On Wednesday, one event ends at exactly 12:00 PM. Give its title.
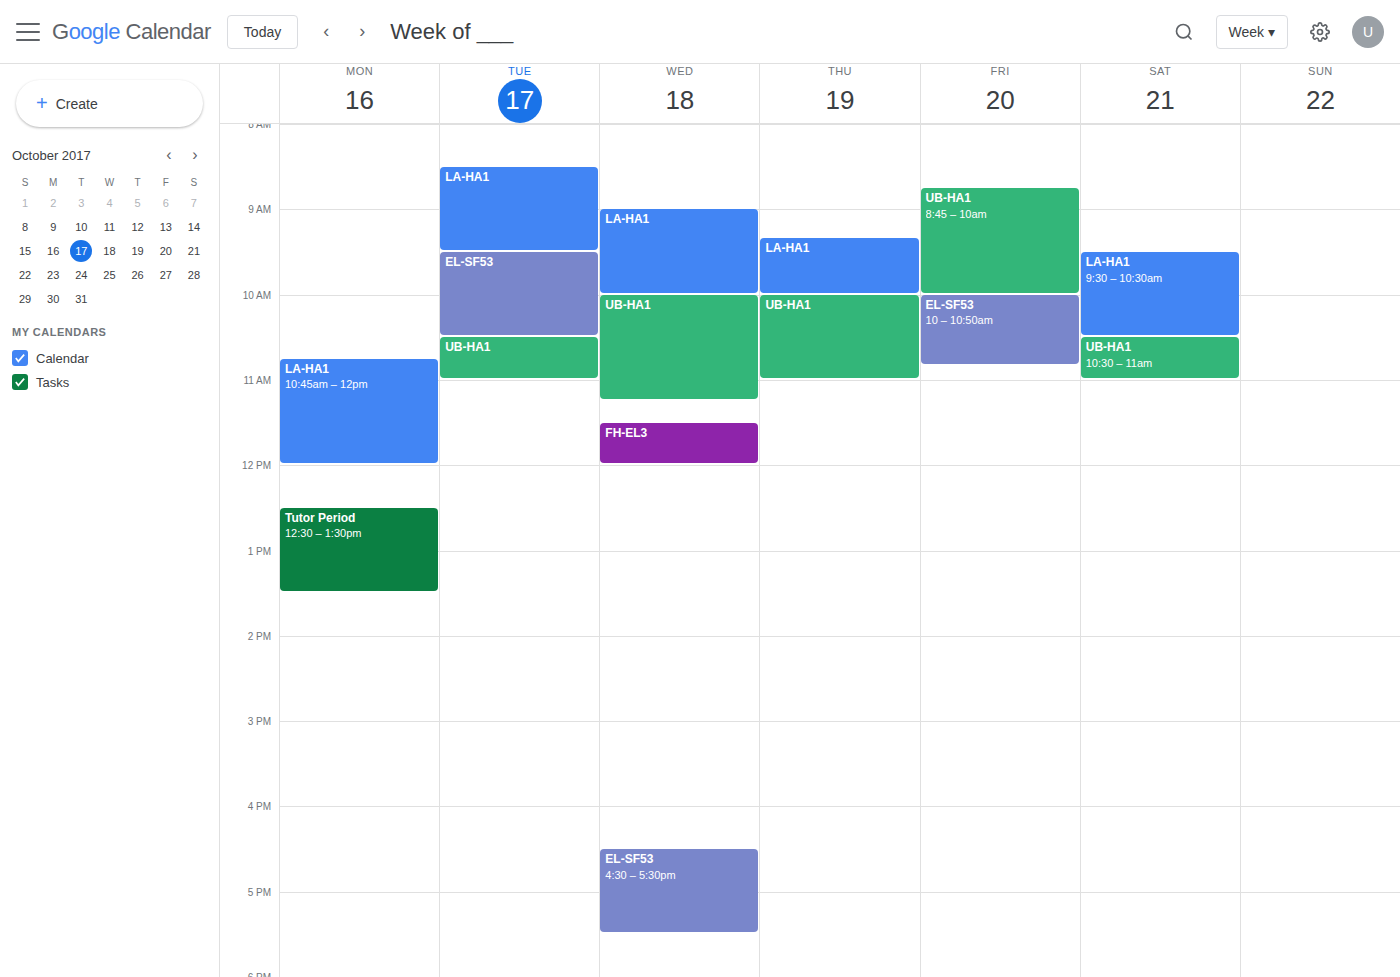
"FH-EL3"